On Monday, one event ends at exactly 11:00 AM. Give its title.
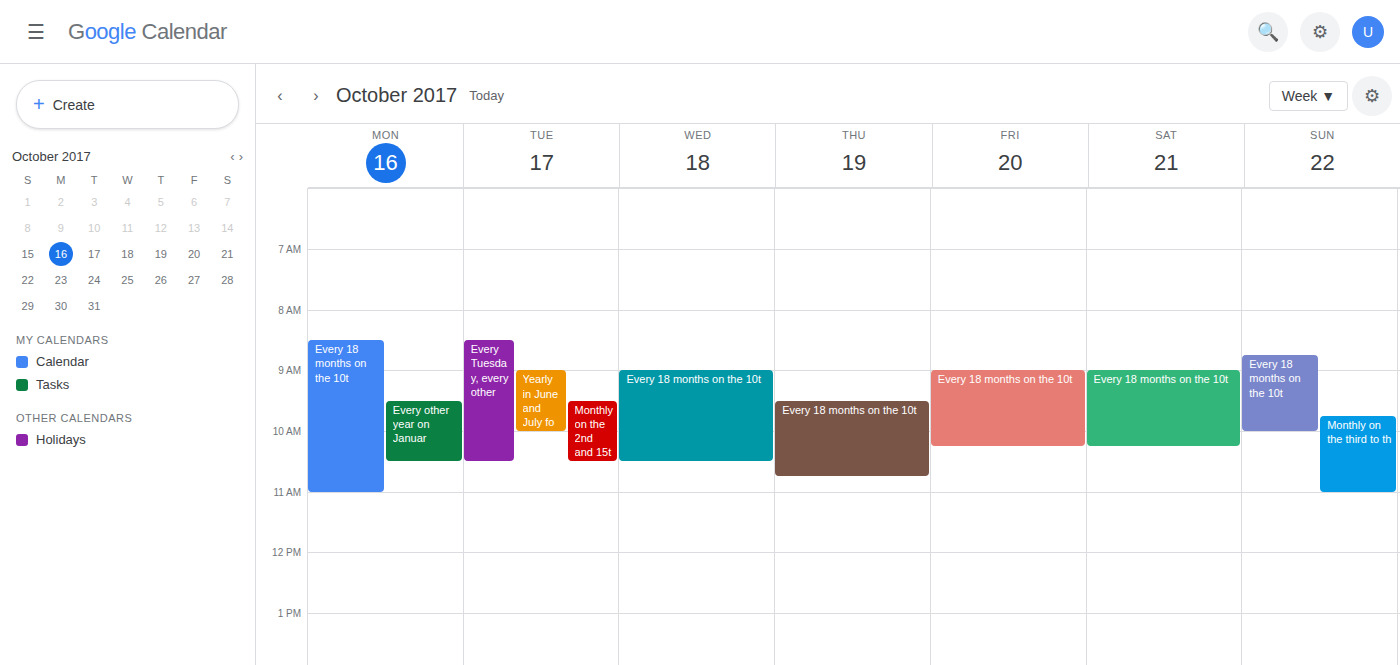
"Every 18 months on the 10t"